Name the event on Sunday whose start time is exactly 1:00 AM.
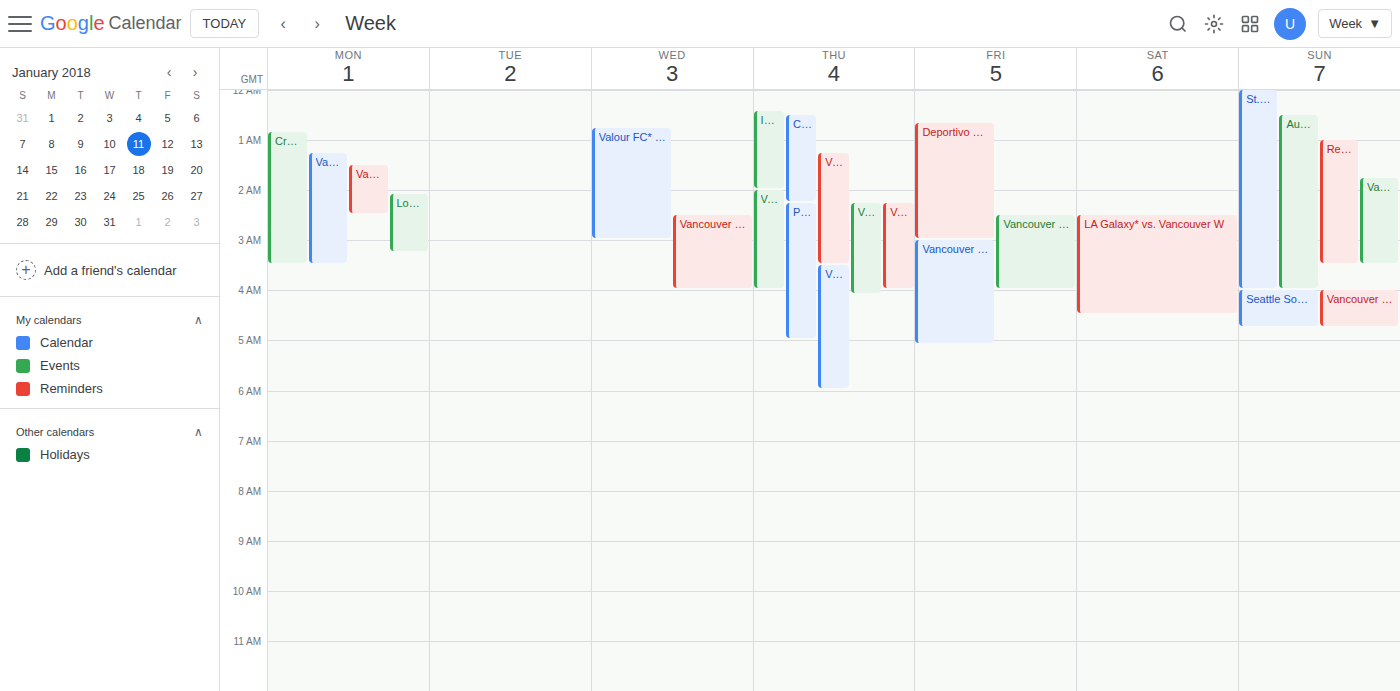
"Real Salt Lake vs. Vancouv"